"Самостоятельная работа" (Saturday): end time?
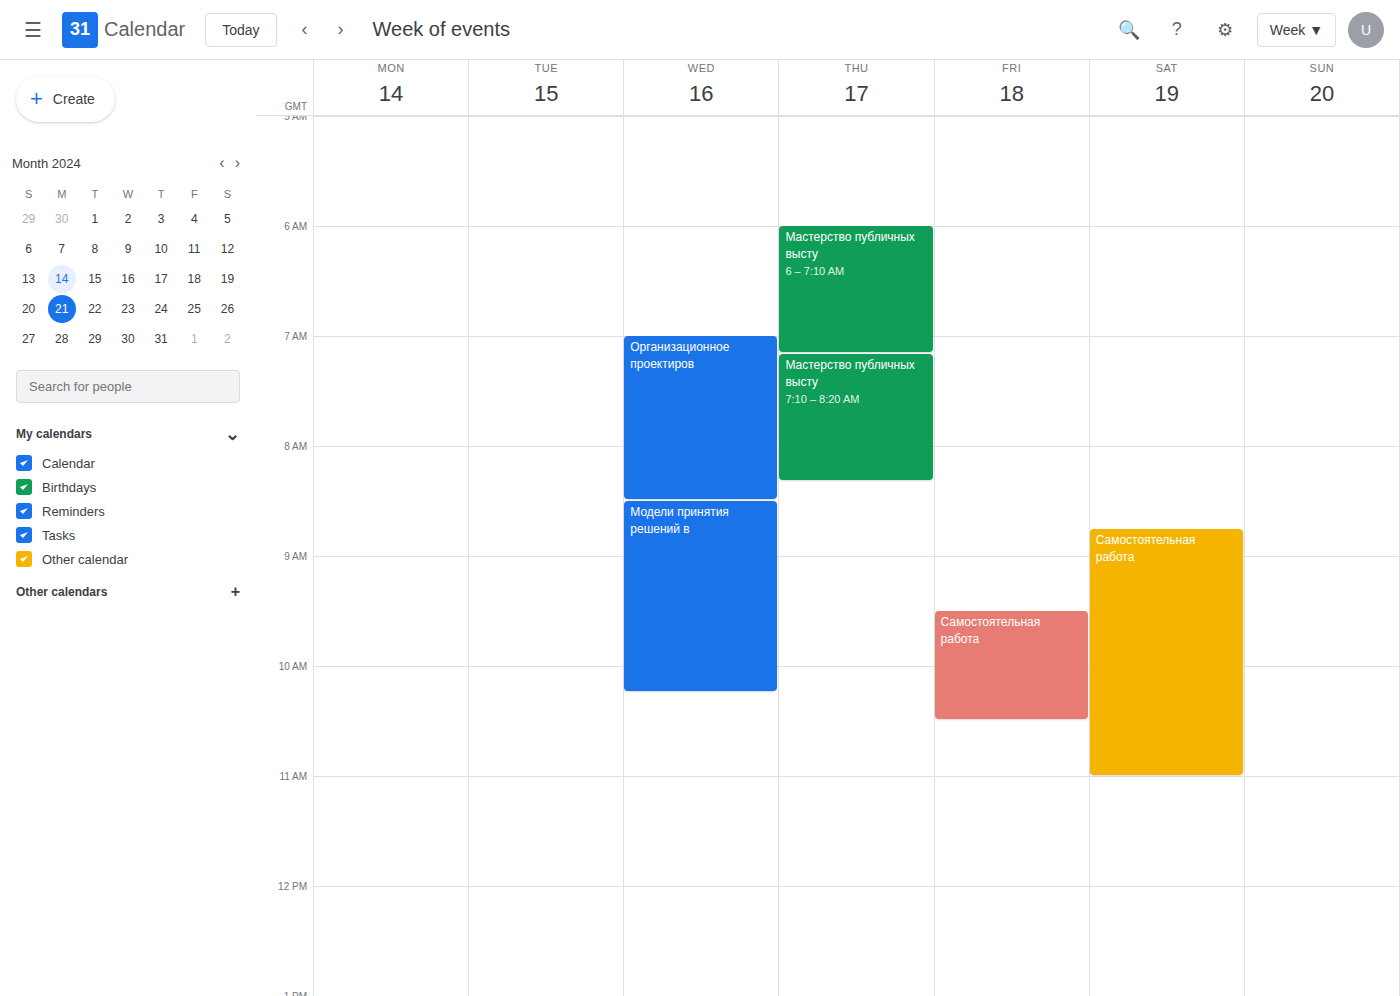
11:00 AM